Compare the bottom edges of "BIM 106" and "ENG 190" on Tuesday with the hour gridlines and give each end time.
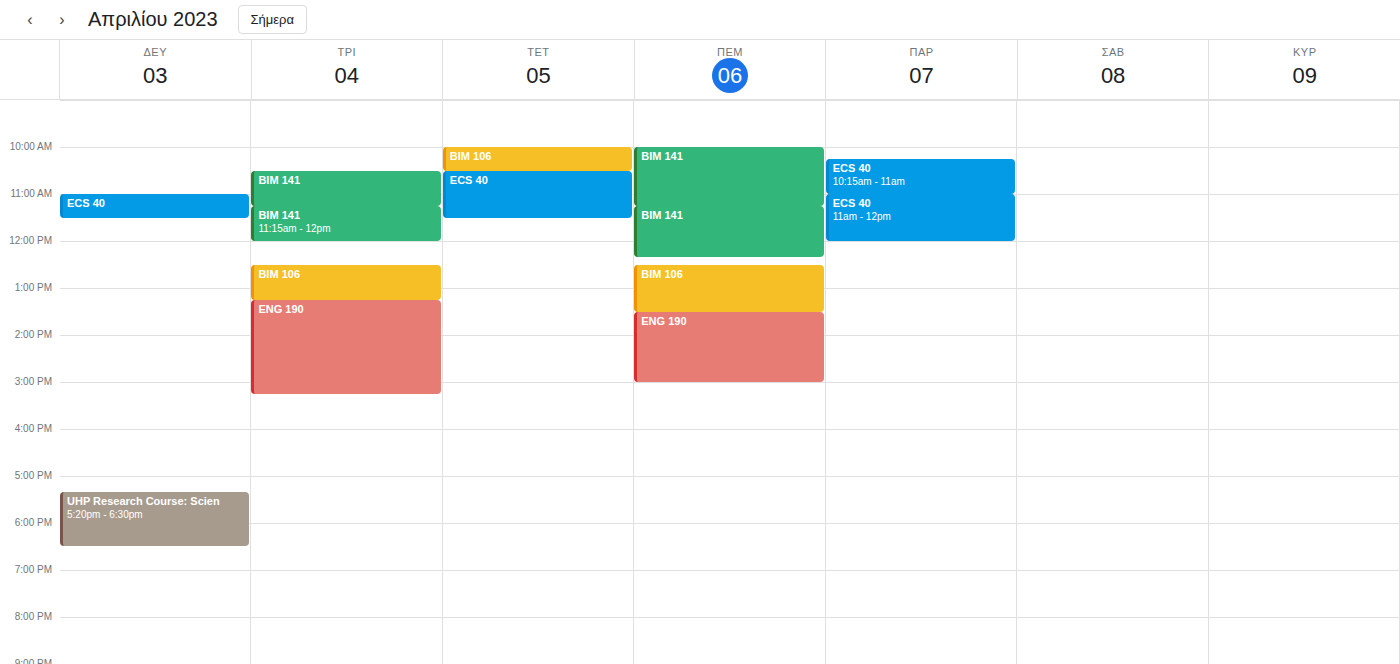
"BIM 106": 1:15 PM, neither: a quarter of the way from the 1 PM line to the 2 PM line. "ENG 190": 3:15 PM, neither: a quarter of the way from the 3 PM line to the 4 PM line.